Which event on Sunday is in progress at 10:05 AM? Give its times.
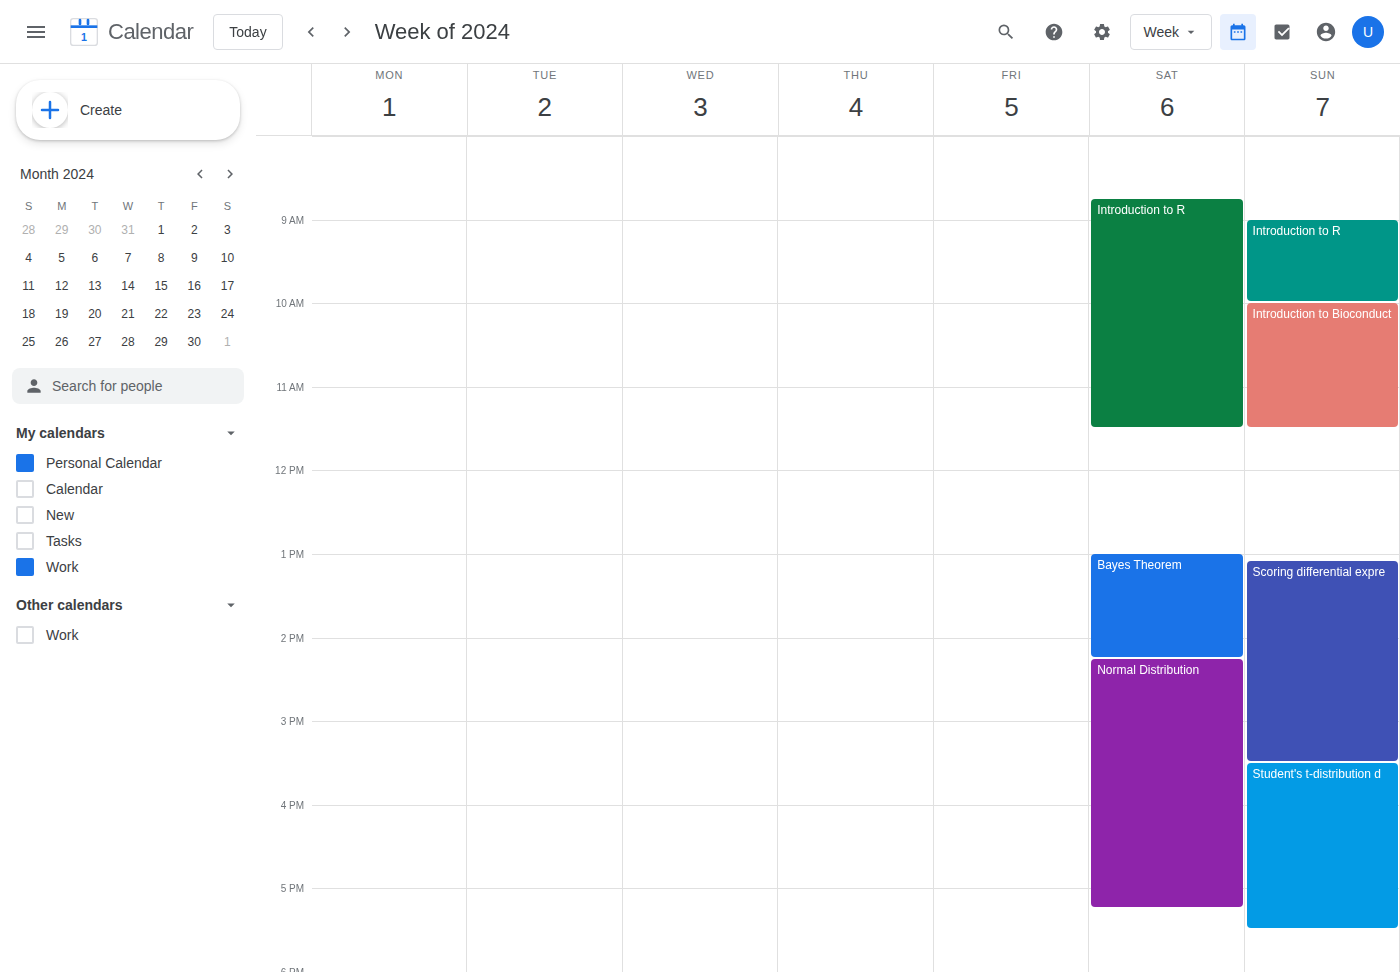
"Introduction to Bioconduct", 10:00 AM to 11:30 AM